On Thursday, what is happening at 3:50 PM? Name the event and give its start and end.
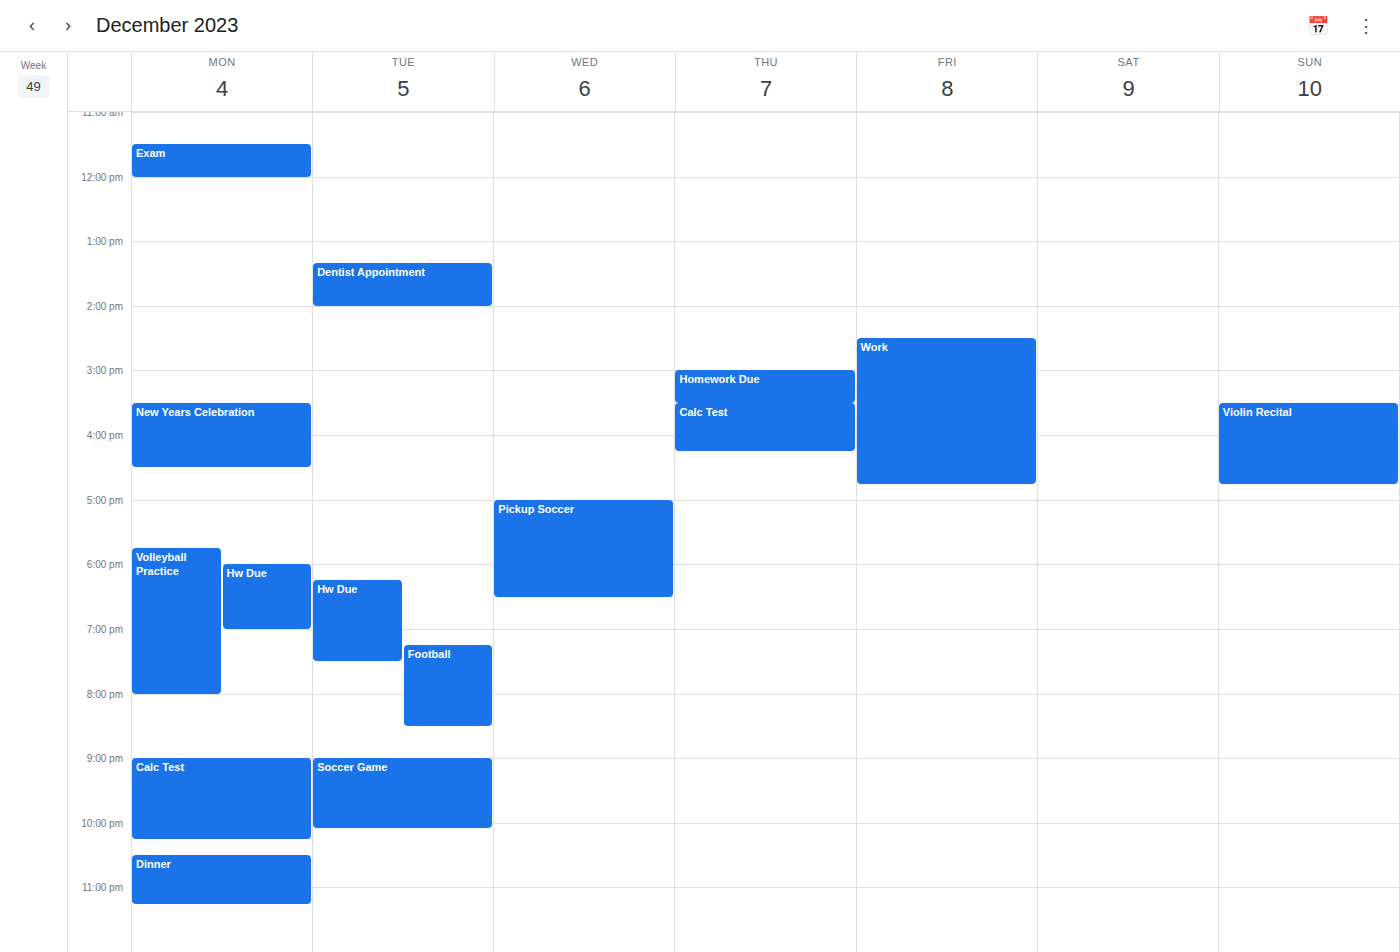
"Calc Test", 3:30 PM to 4:15 PM